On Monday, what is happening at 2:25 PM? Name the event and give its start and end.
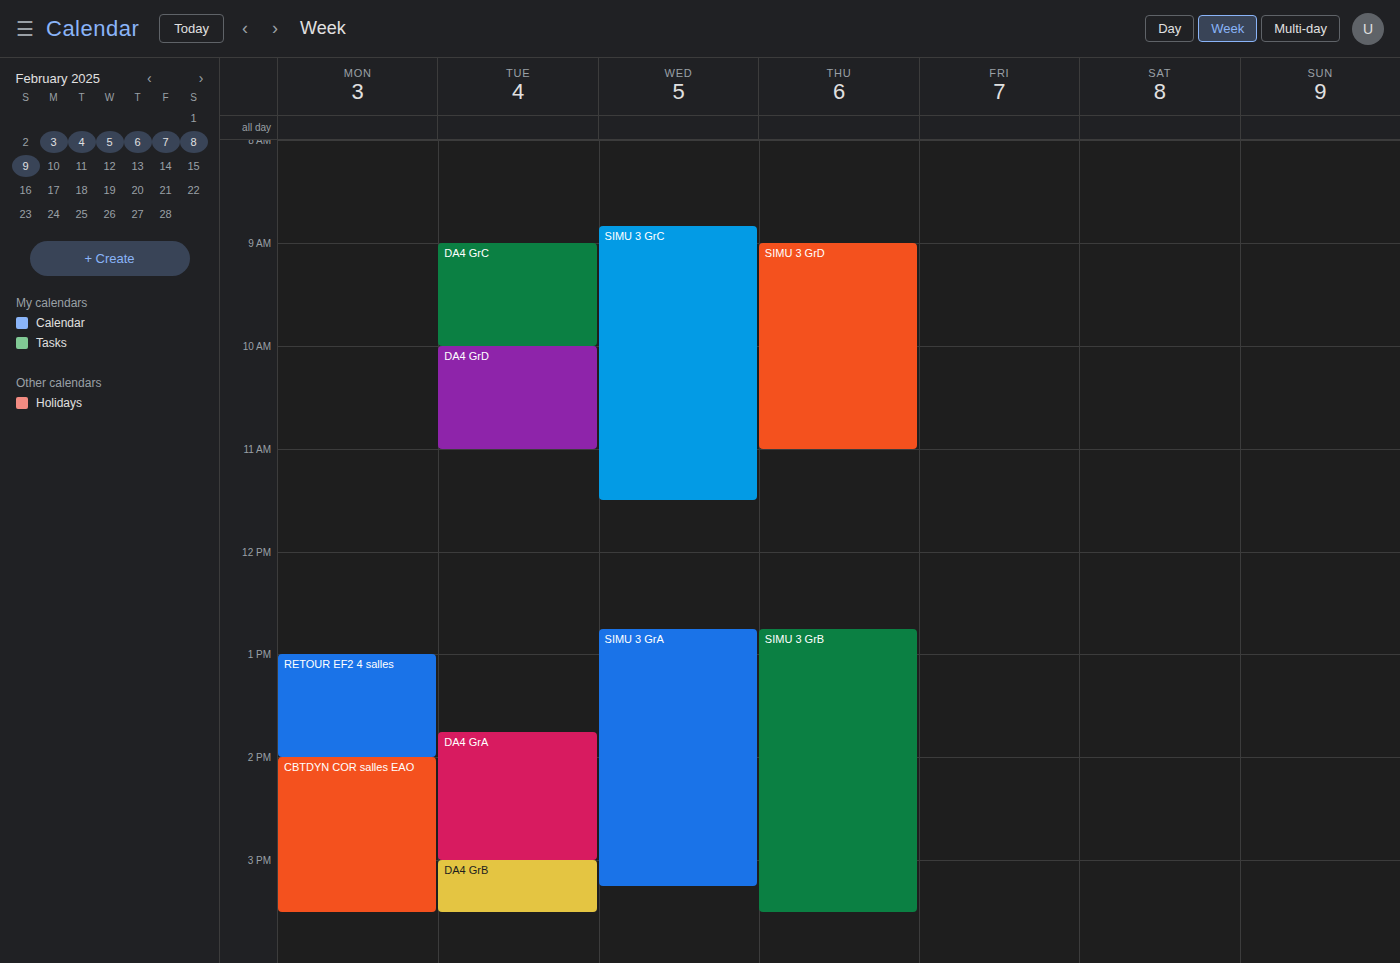
"CBTDYN COR salles EAO", 2:00 PM to 3:30 PM